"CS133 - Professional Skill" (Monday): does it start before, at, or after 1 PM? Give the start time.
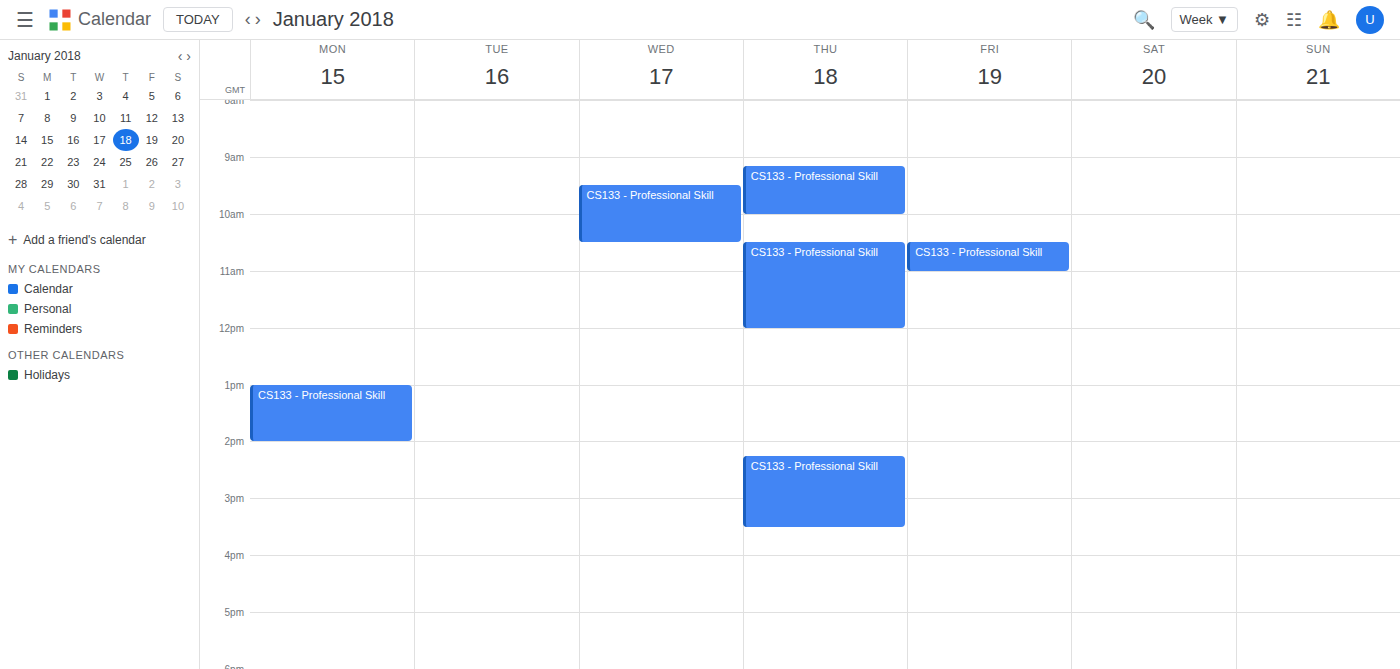
1:00 PM -- exactly at 1 PM, on the 1 PM line.